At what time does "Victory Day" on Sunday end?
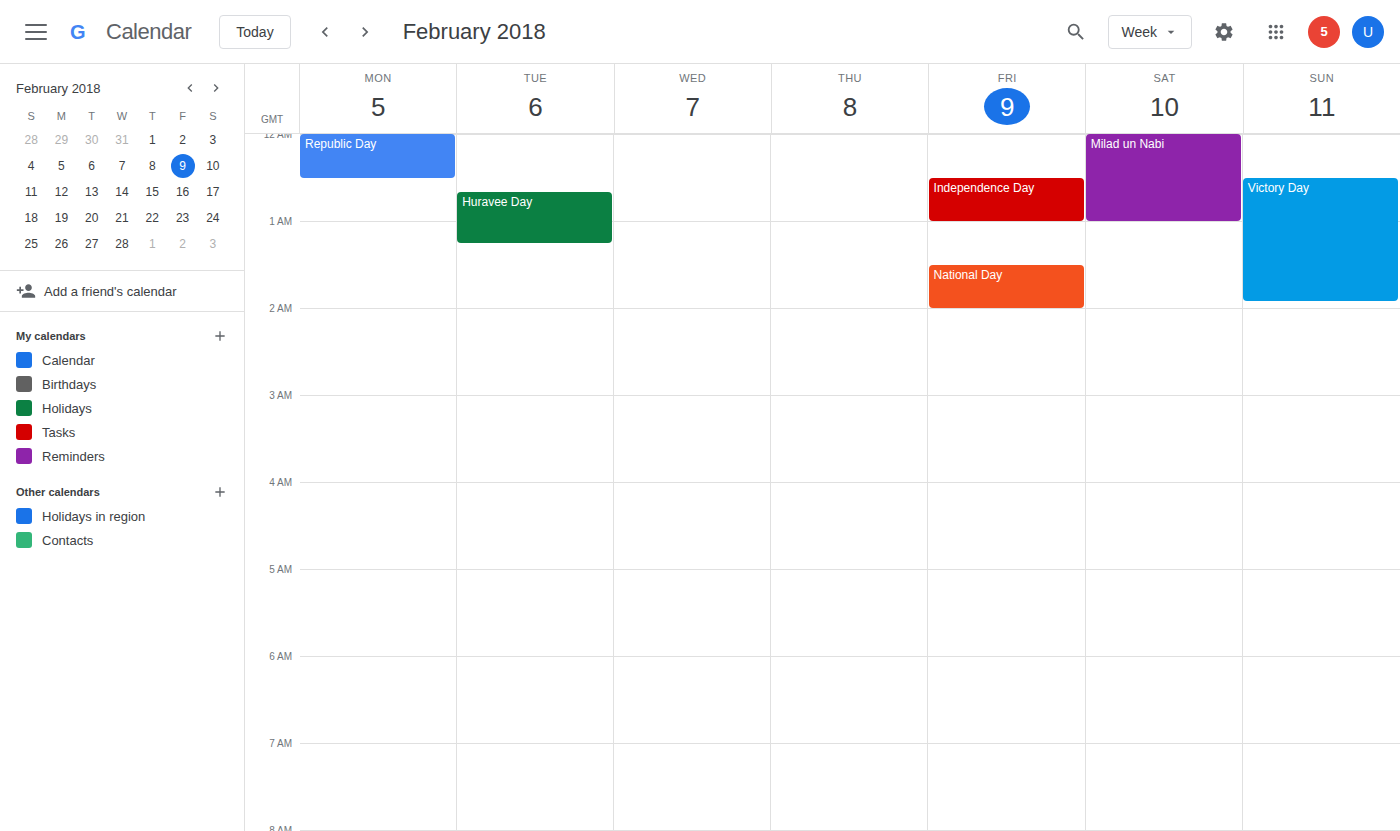
1:55 AM